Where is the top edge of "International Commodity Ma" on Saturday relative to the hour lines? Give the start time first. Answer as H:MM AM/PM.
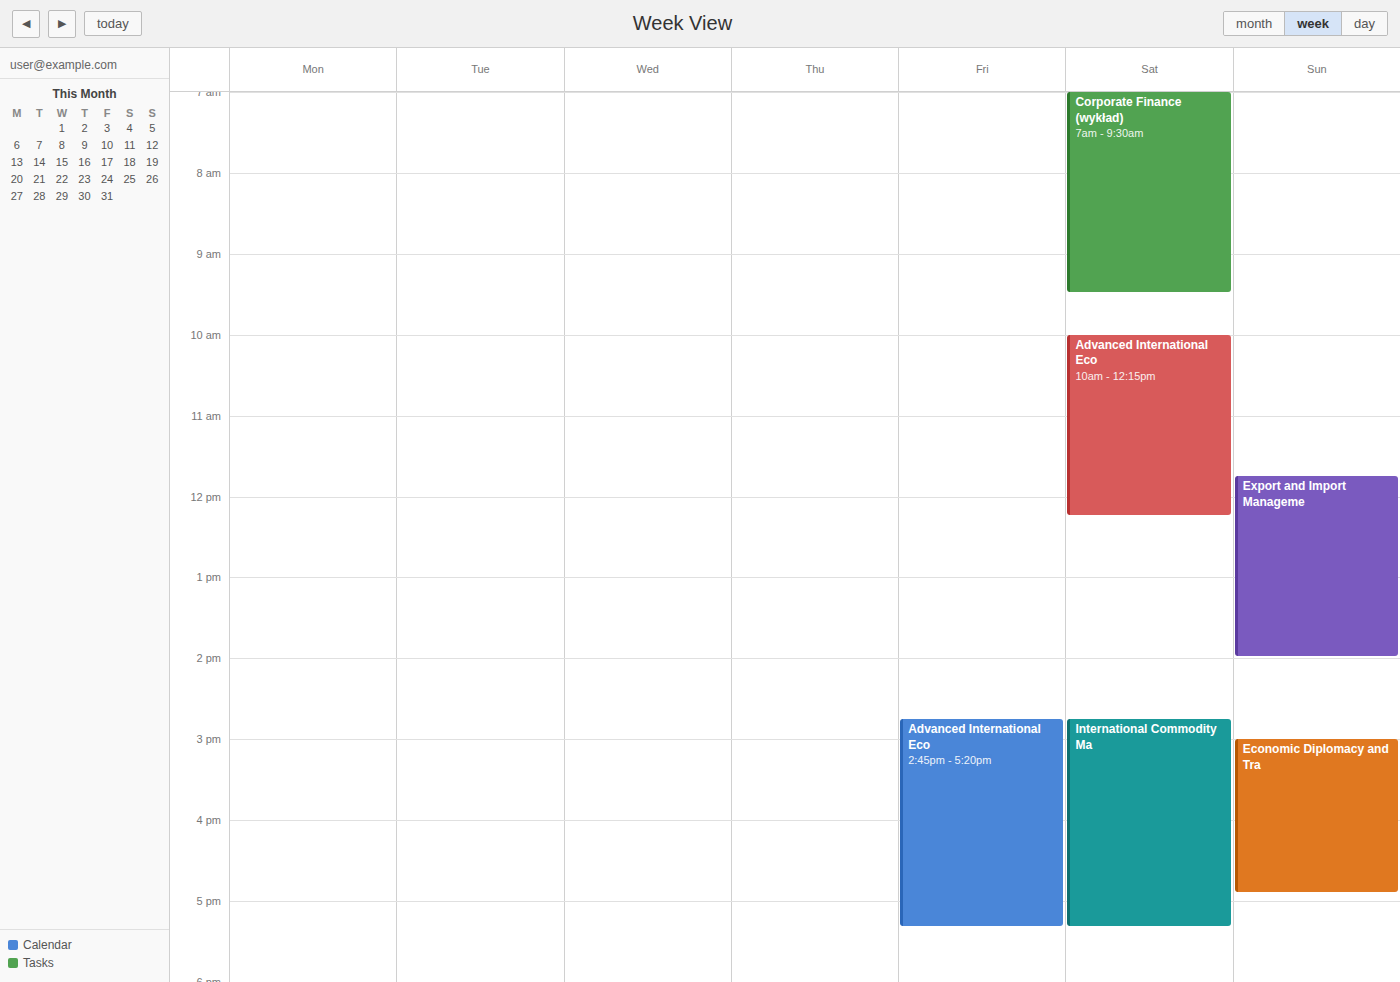
2:45 PM -- neither: three quarters of the way from the 2 PM line to the 3 PM line.